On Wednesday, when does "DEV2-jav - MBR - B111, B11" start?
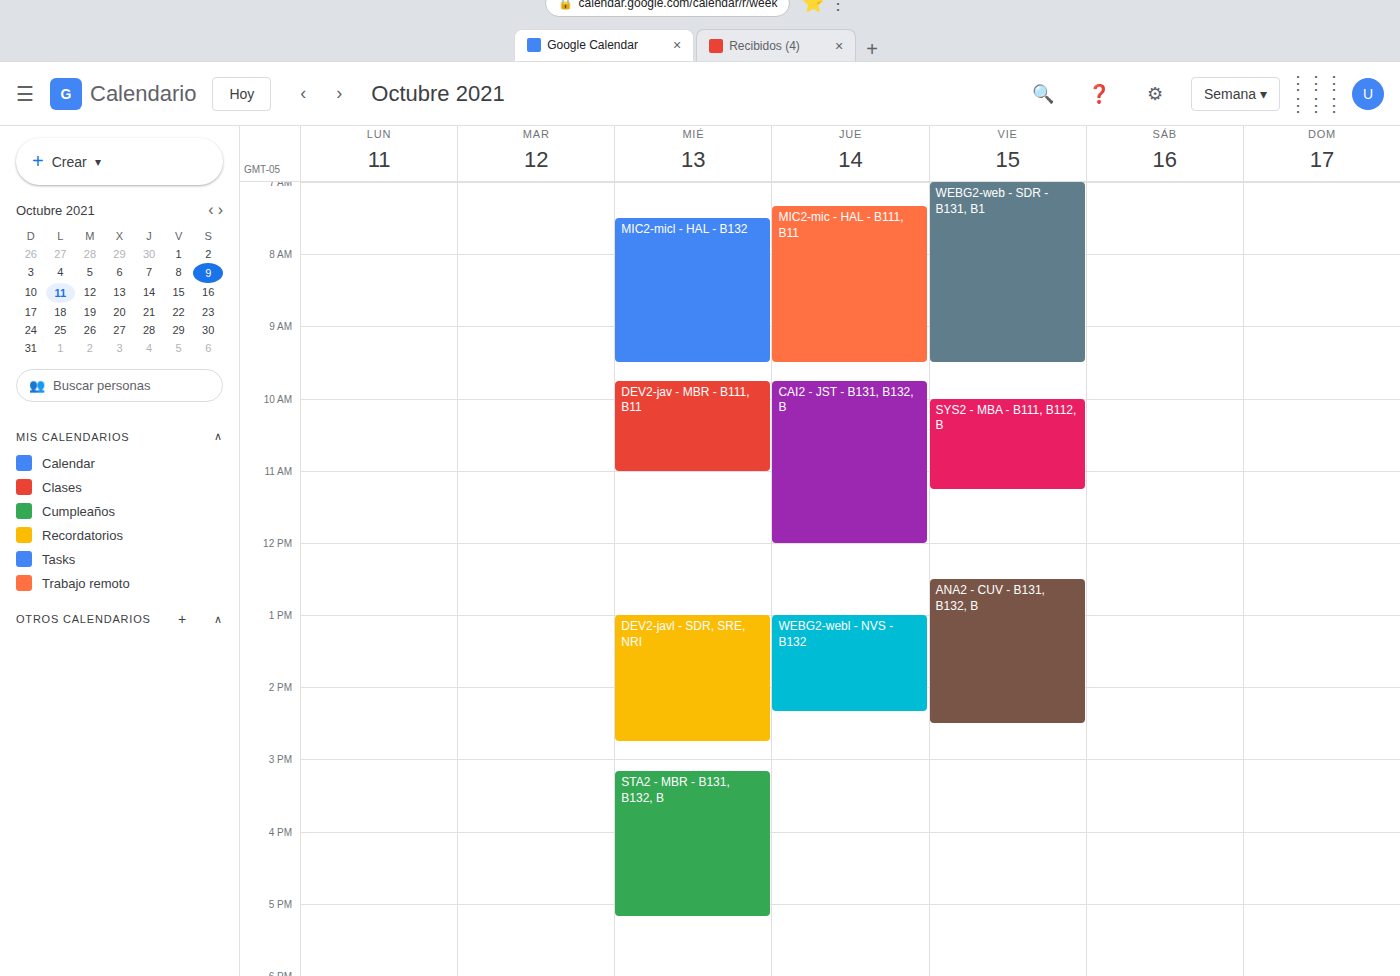
9:45 AM